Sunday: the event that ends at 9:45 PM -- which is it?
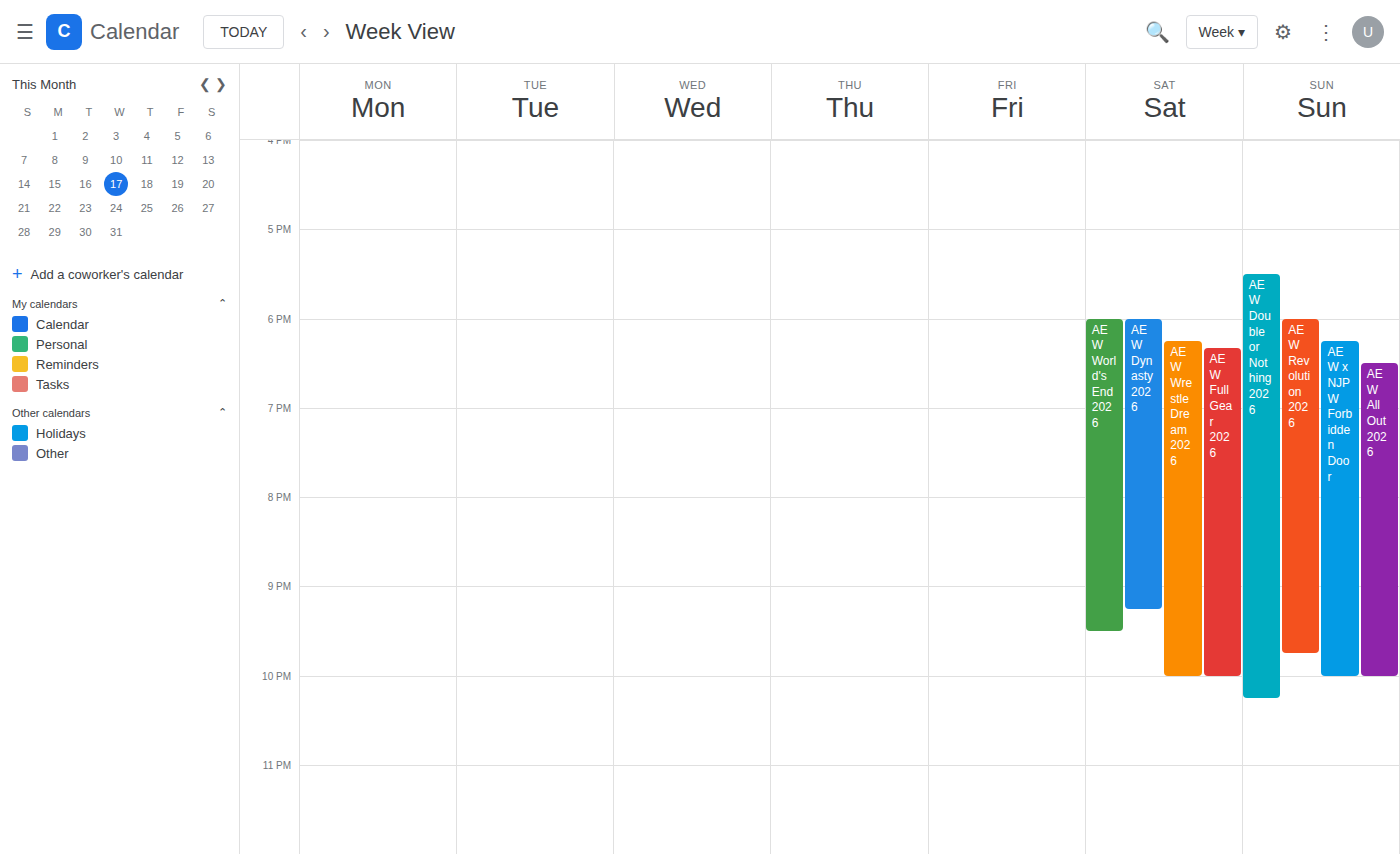
"AEW Revolution 2026"